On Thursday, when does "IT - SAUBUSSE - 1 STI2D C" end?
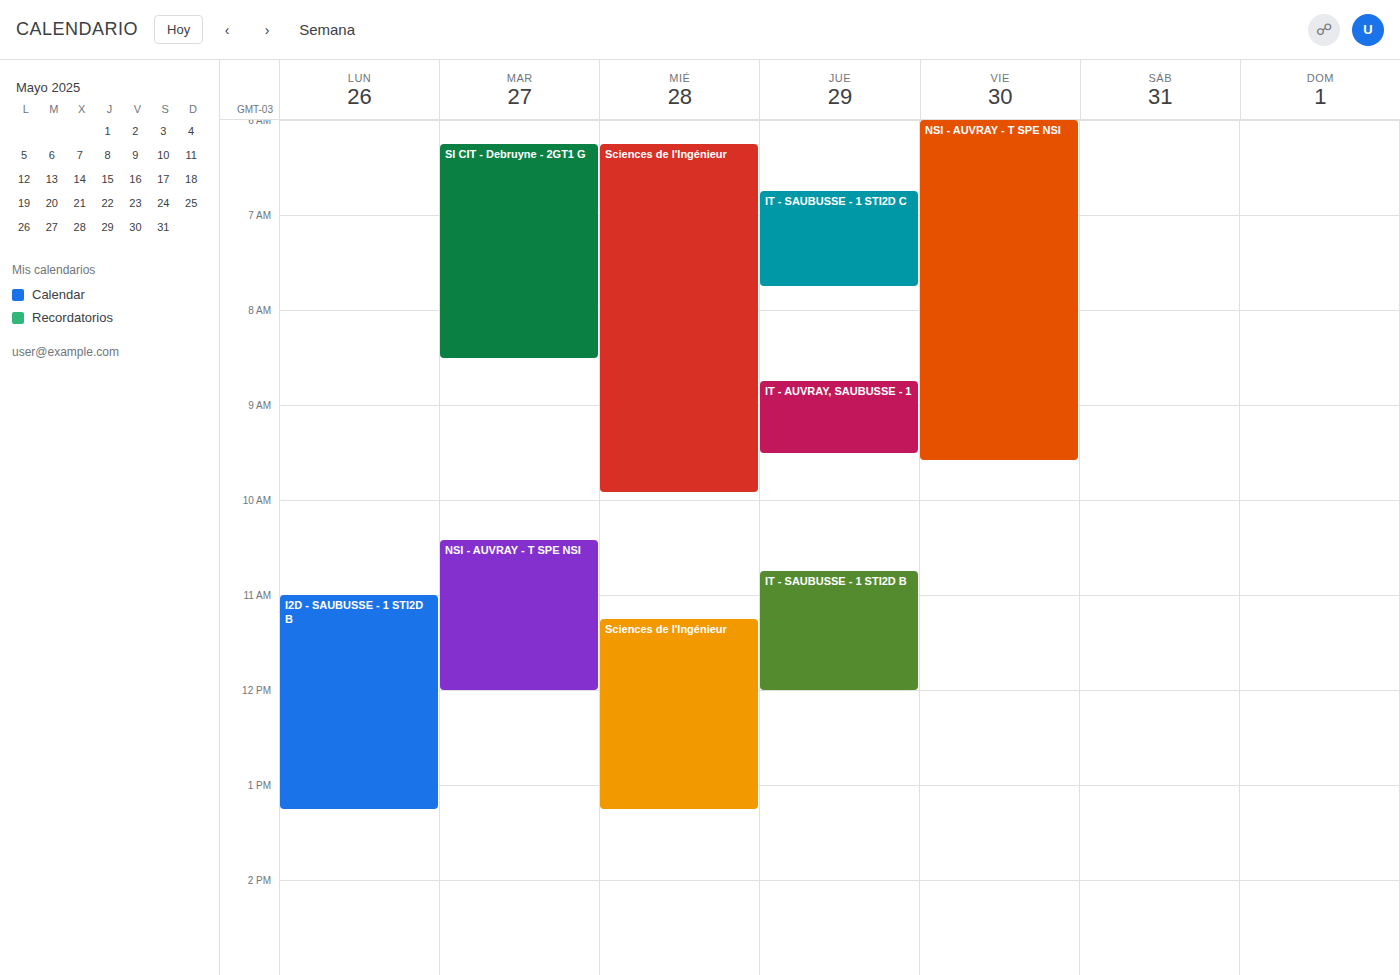
7:45 AM